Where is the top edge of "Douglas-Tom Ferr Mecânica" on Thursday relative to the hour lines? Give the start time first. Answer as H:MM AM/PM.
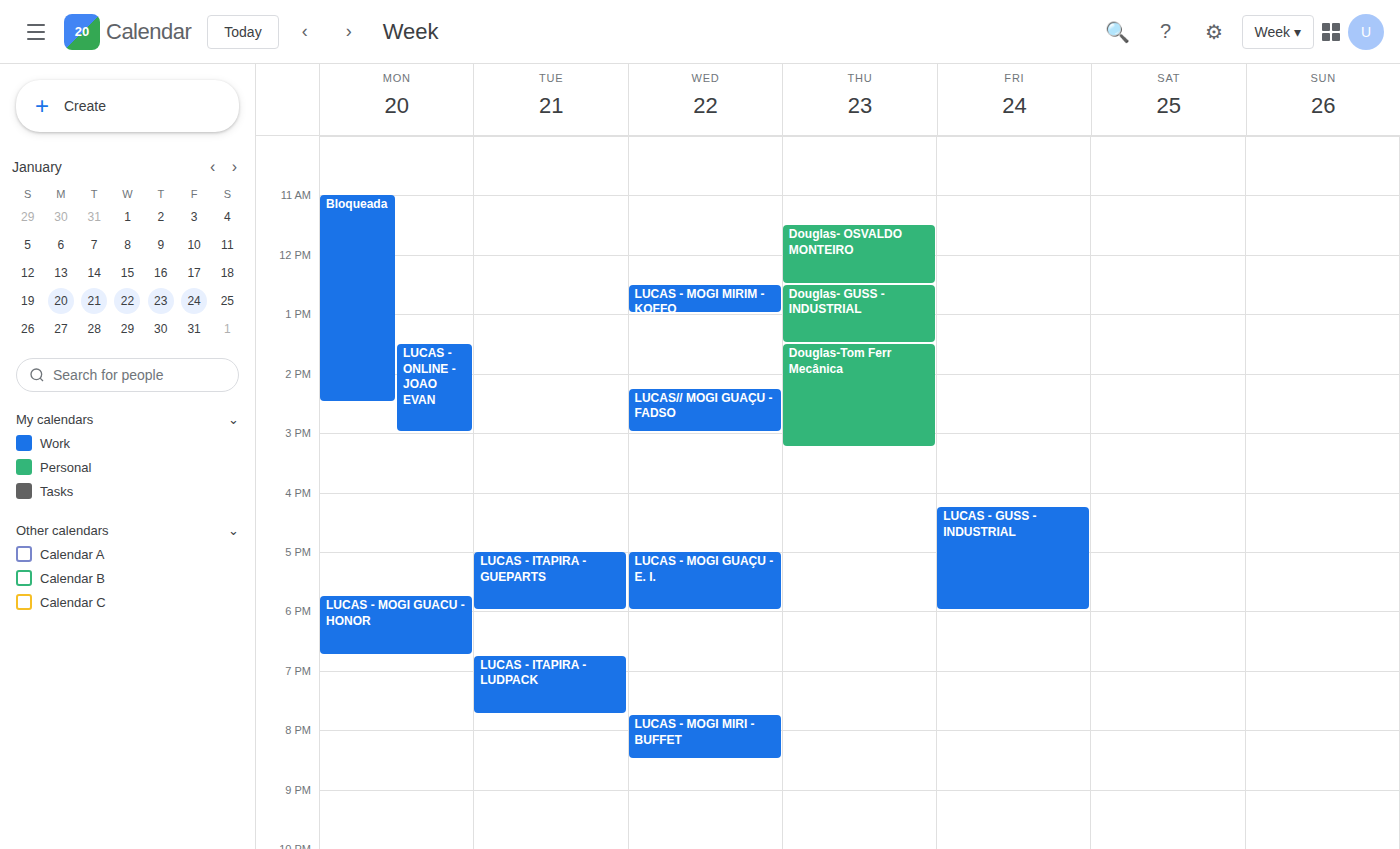
1:30 PM -- halfway between the 1 PM and 2 PM lines.